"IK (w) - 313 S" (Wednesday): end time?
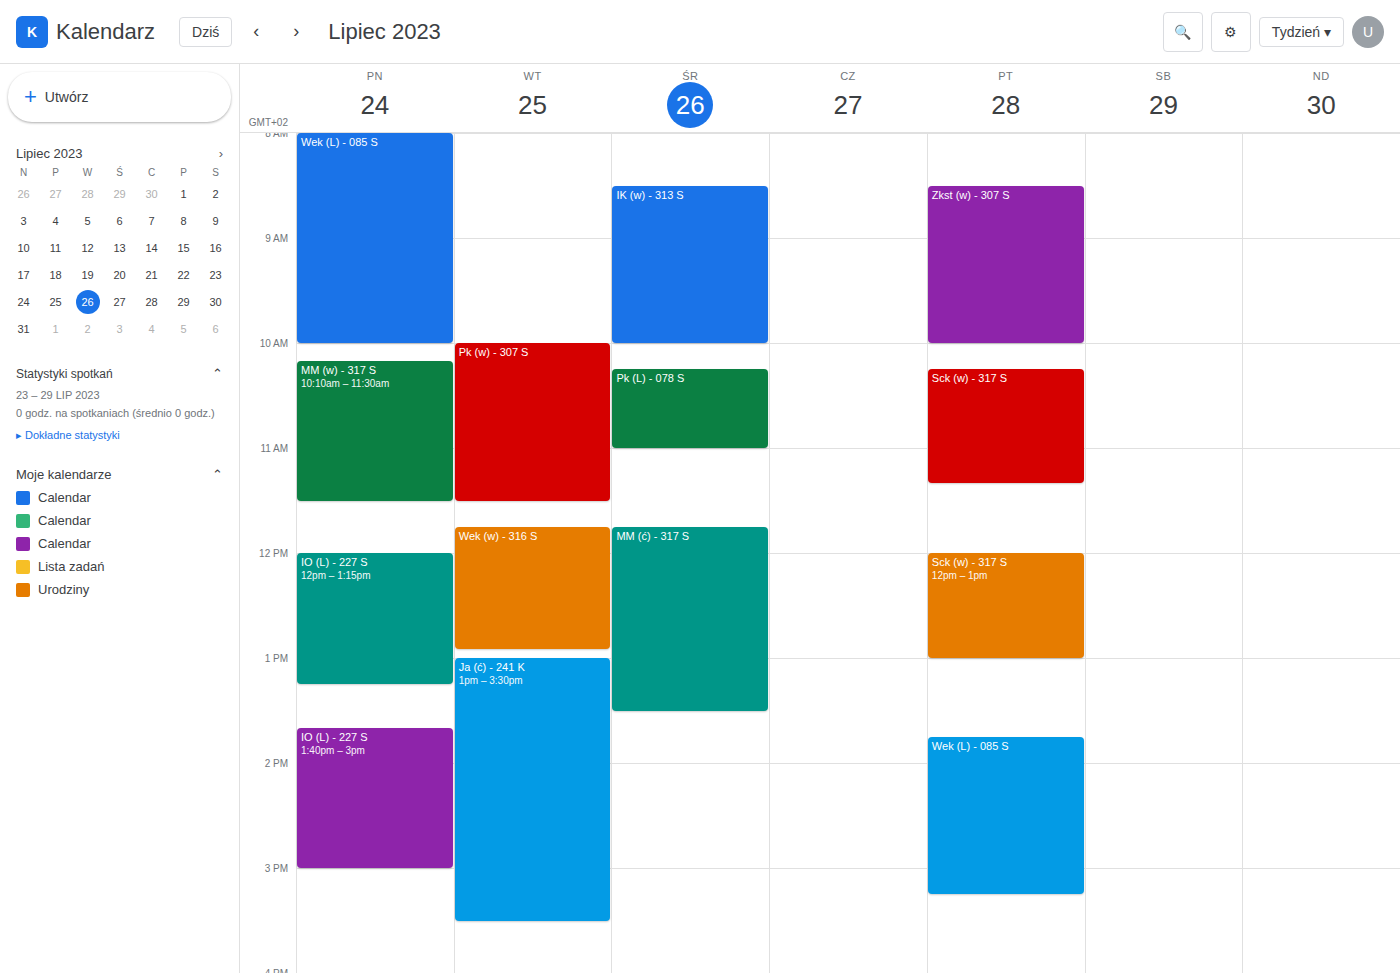
10:00